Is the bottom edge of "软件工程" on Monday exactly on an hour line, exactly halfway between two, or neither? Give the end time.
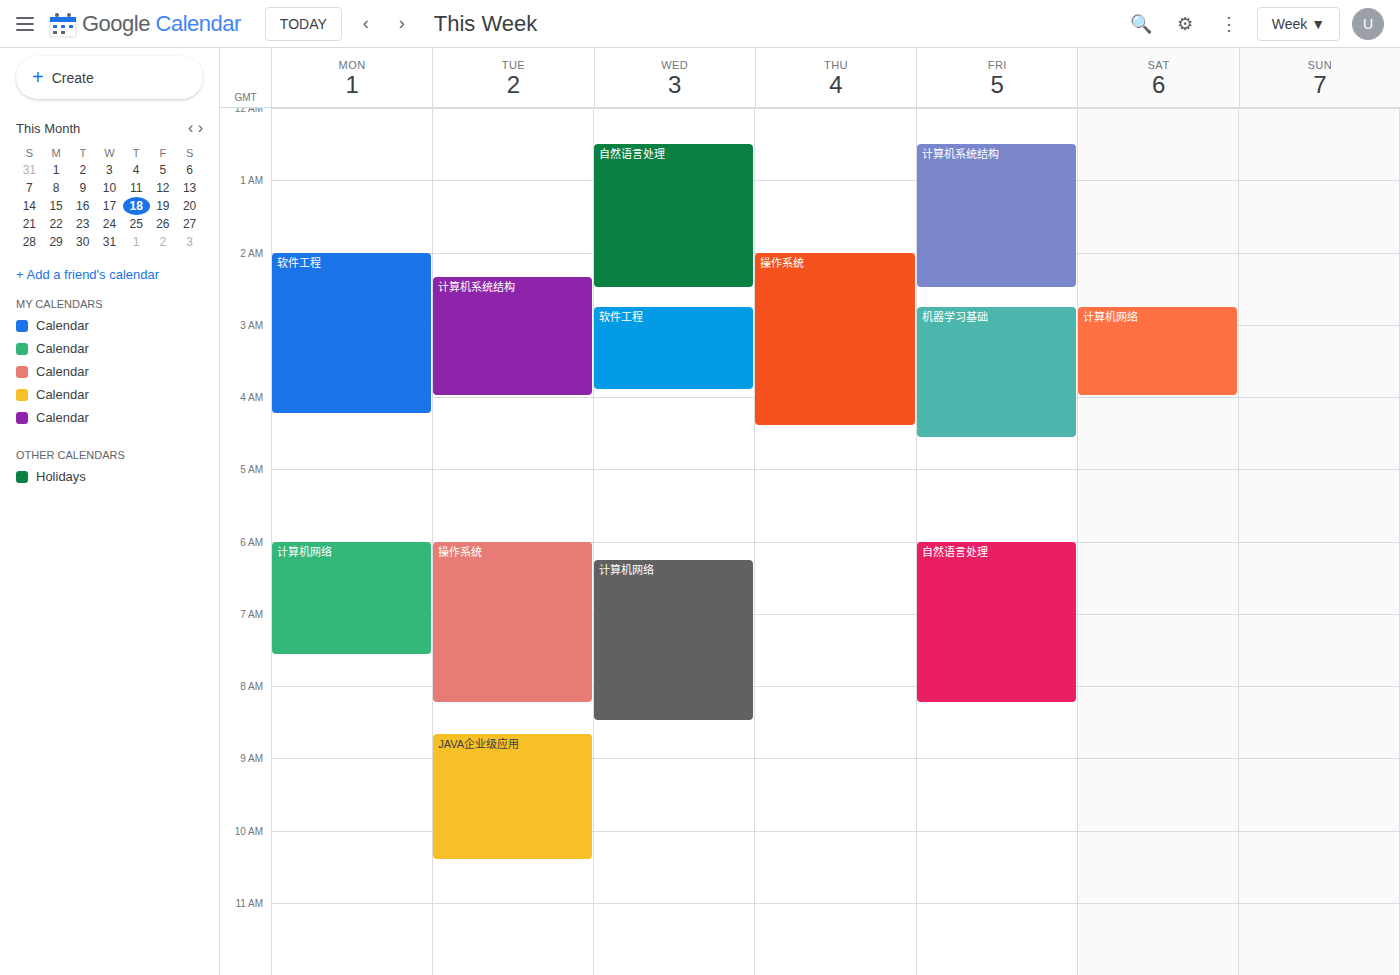
4:15 AM -- neither: a quarter of the way from the 4 AM line to the 5 AM line.